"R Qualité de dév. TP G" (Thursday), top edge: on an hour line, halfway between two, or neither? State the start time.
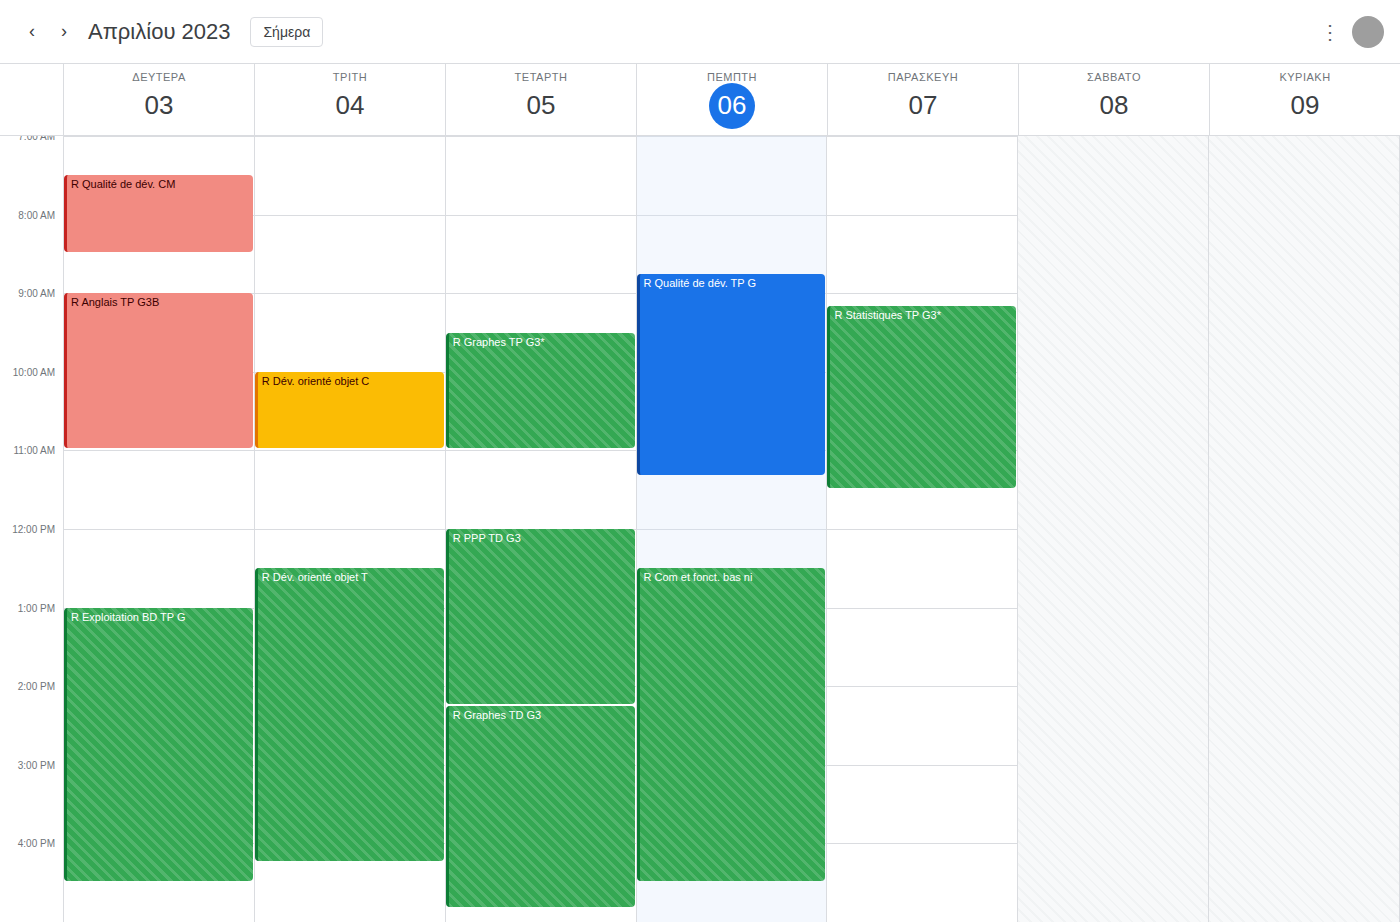
08:45 -- neither: three quarters of the way from the 08:00 line to the 09:00 line.